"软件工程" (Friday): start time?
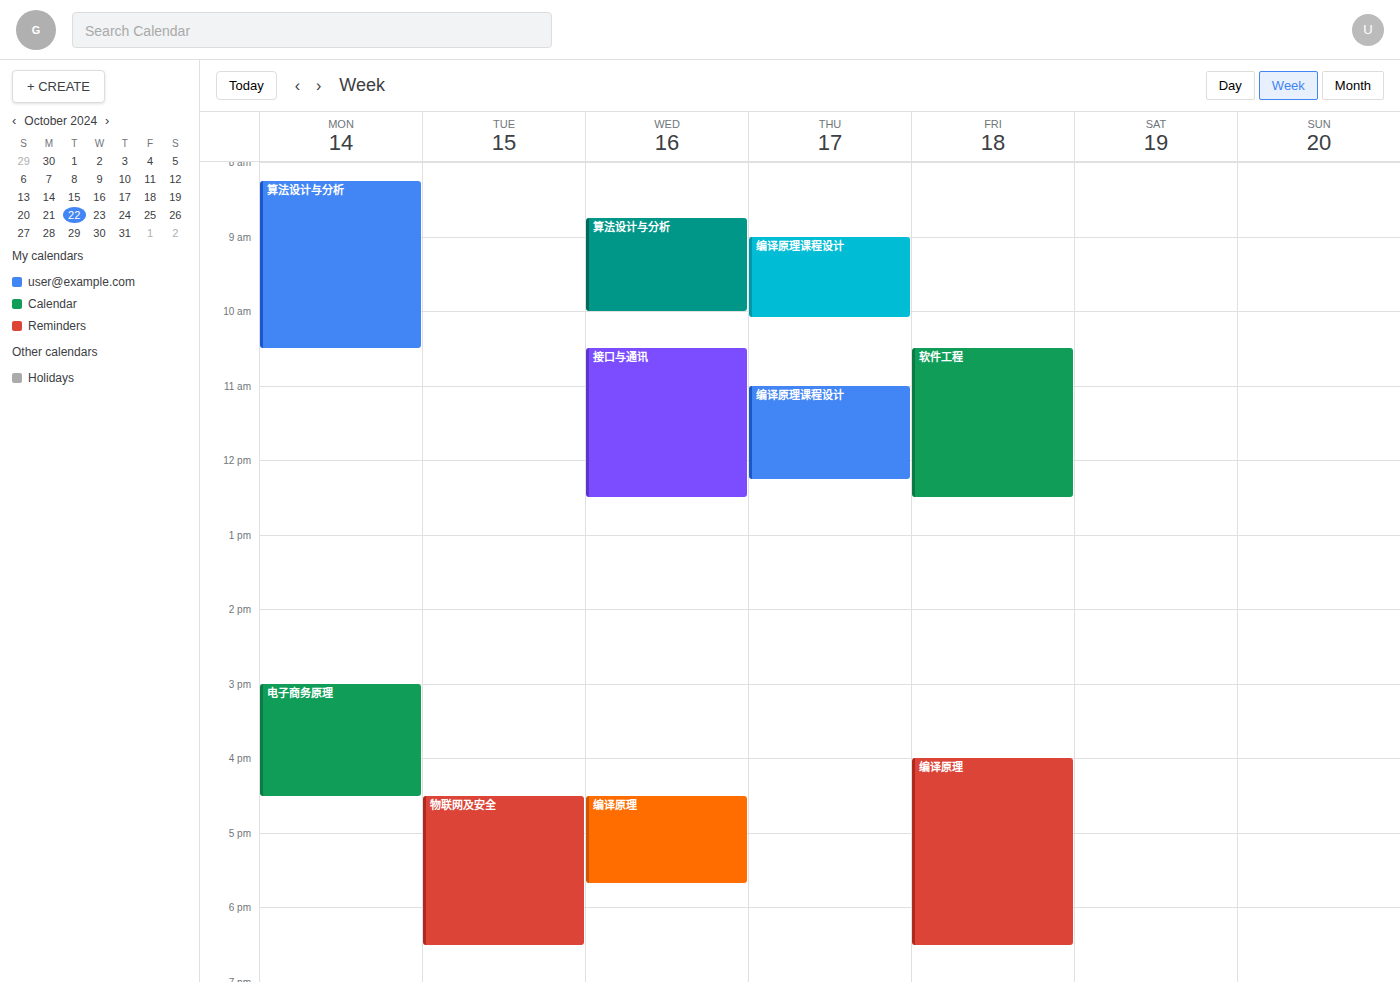
10:30 AM